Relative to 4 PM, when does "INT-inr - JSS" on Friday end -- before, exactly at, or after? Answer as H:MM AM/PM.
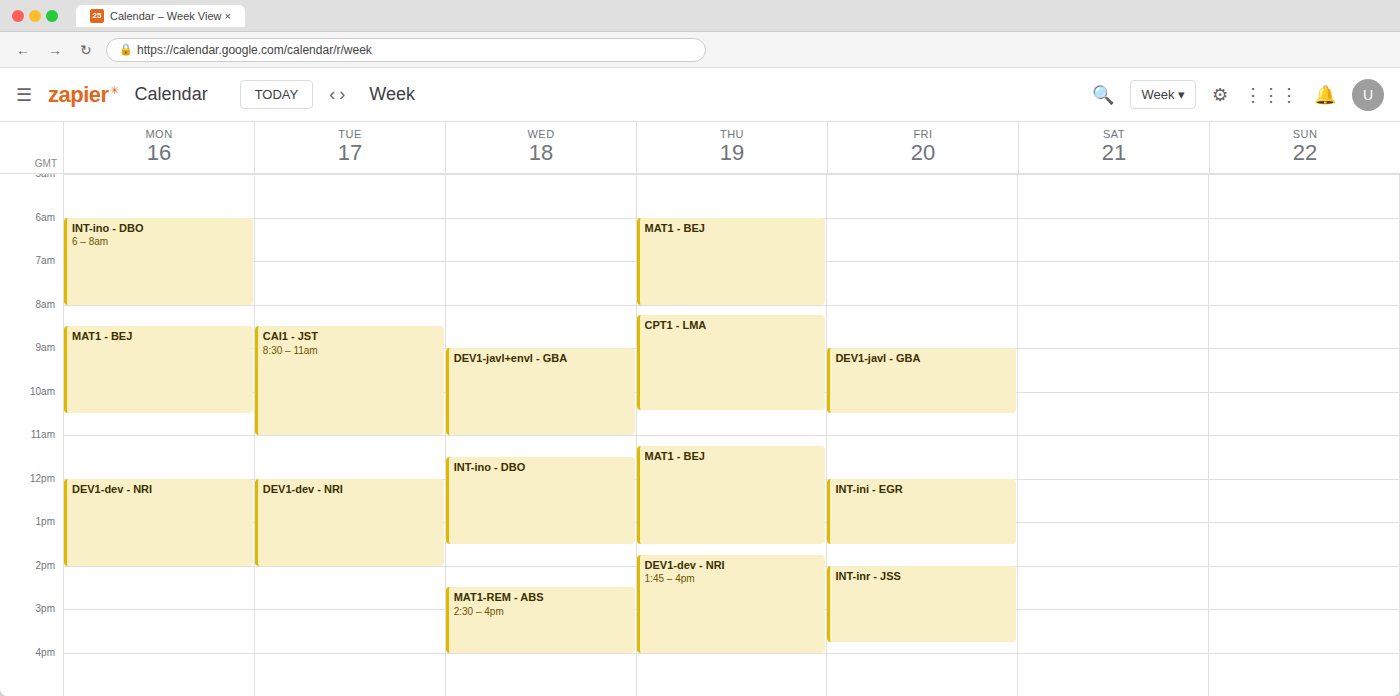
3:45 PM -- before 4 PM, 15 minutes above the 4 PM line.